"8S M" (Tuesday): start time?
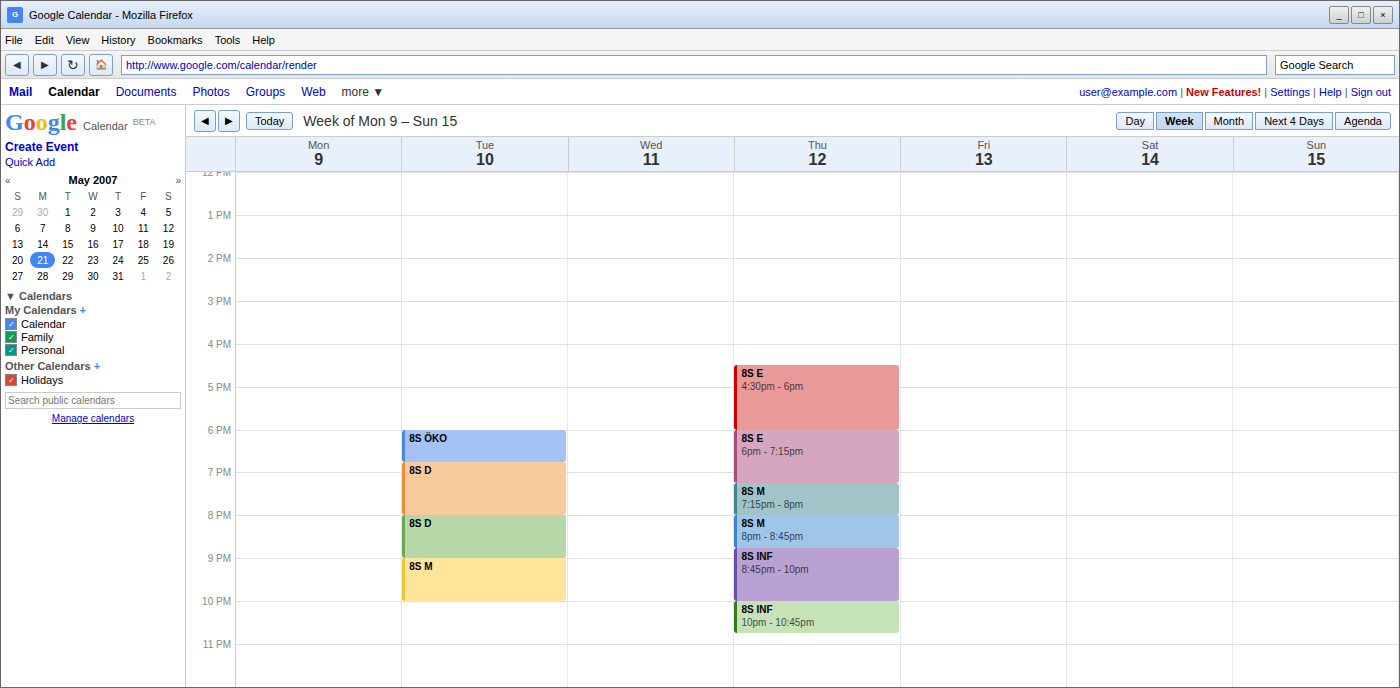
9:00 PM